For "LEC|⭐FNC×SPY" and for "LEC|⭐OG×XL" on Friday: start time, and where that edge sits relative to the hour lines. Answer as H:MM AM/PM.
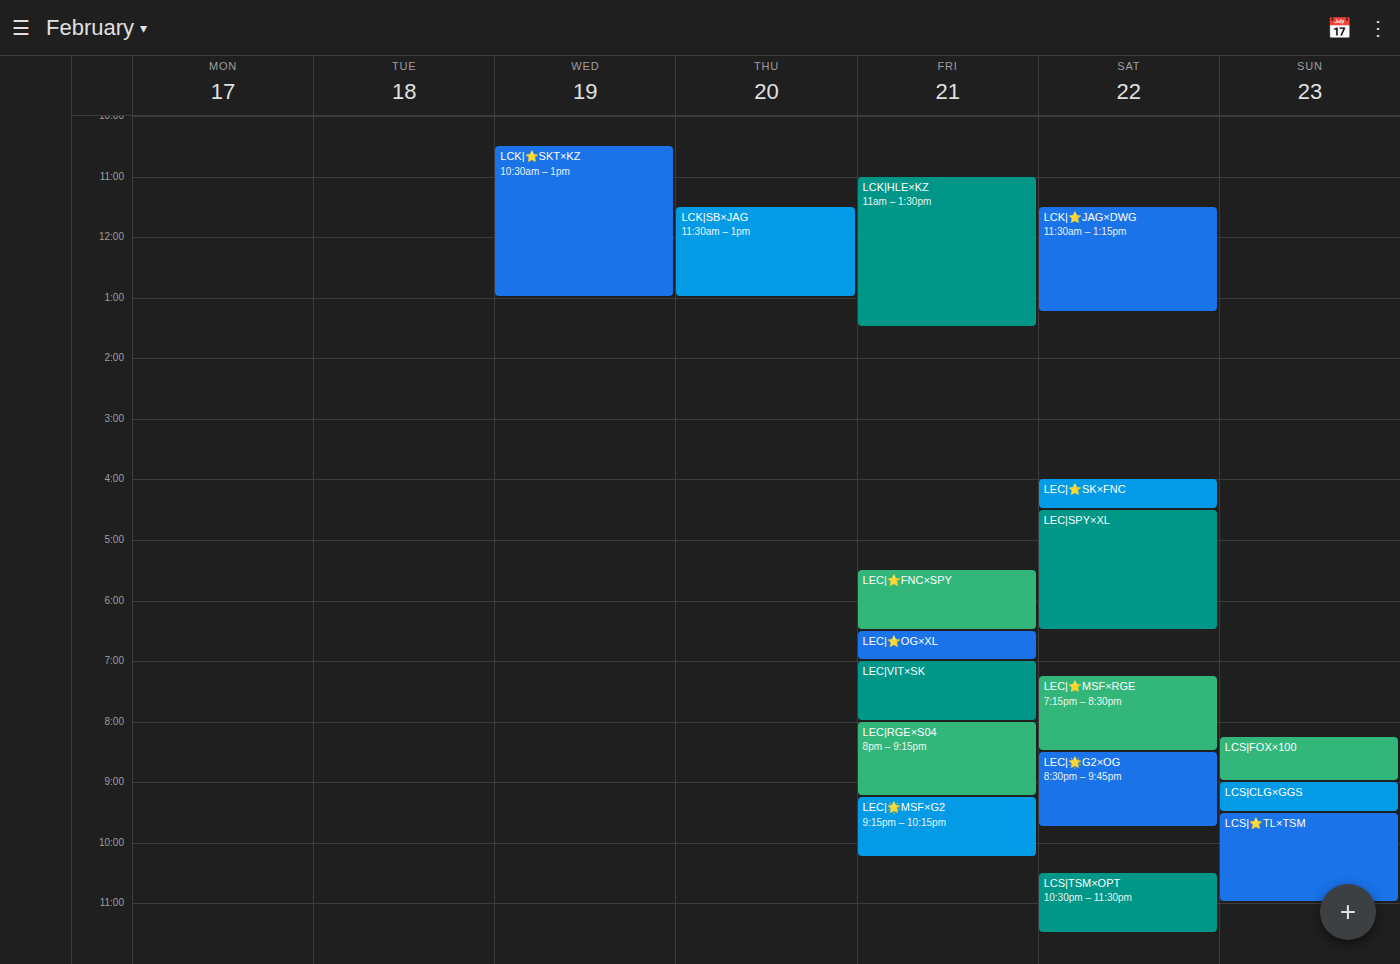
"LEC|⭐FNC×SPY": 5:30 PM, halfway between the 5 PM and 6 PM lines. "LEC|⭐OG×XL": 6:30 PM, halfway between the 6 PM and 7 PM lines.